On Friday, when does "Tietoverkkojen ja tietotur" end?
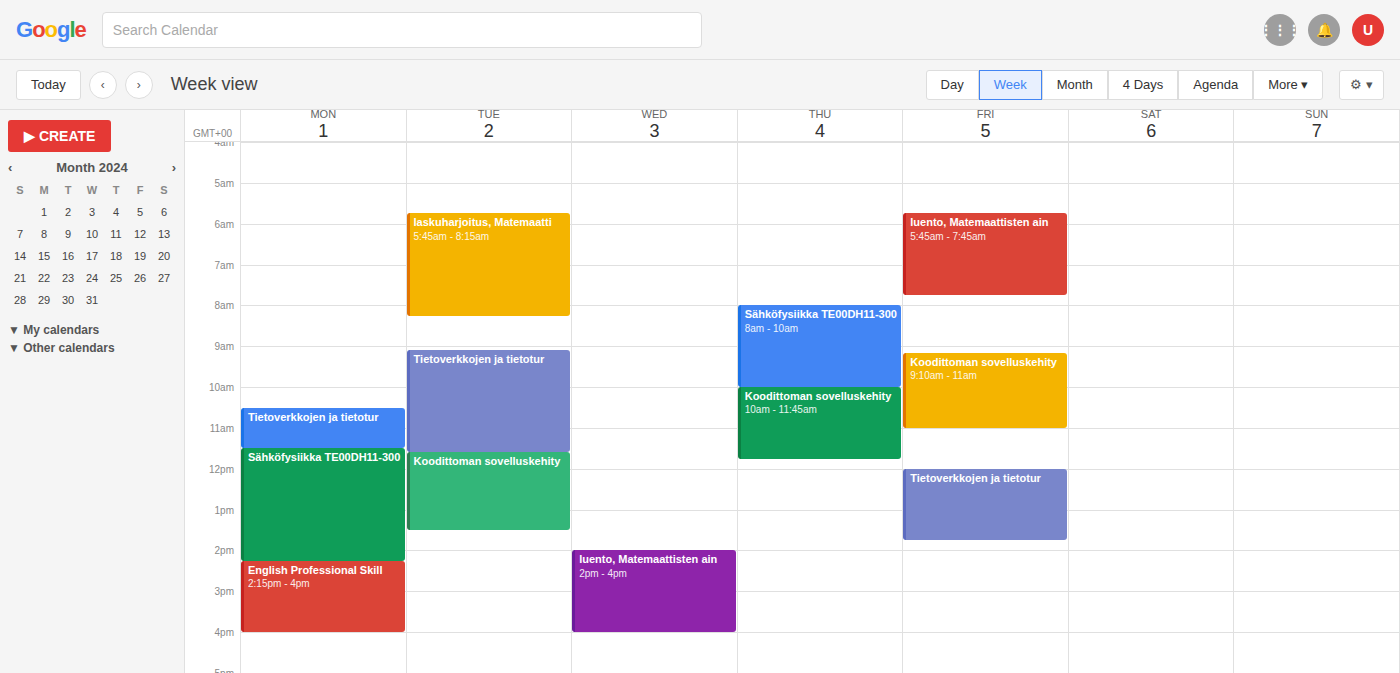
1:45 PM